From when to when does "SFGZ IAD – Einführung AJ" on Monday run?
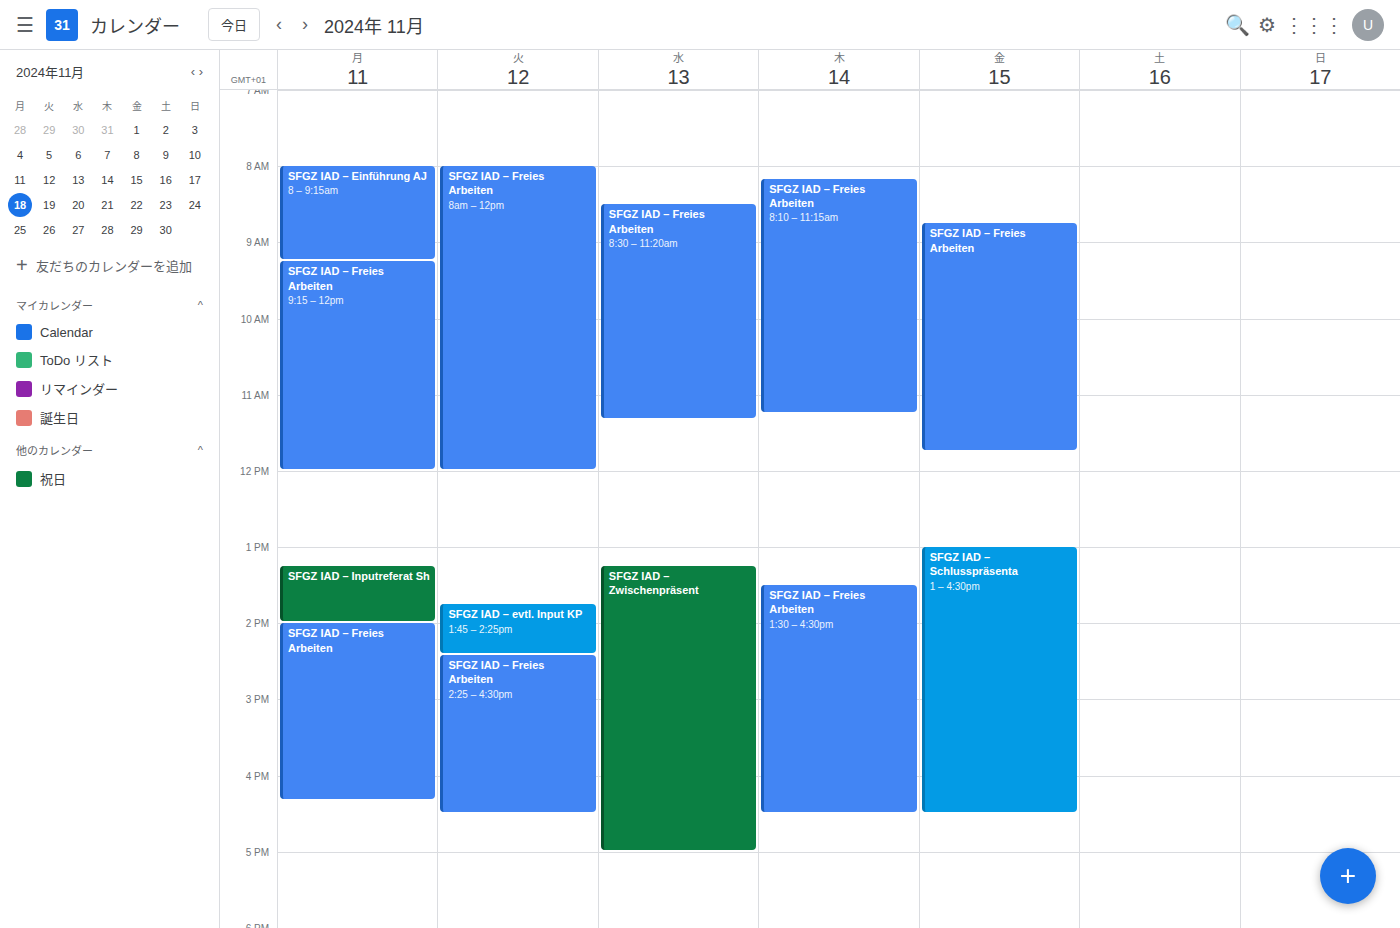
8:00 AM to 9:15 AM